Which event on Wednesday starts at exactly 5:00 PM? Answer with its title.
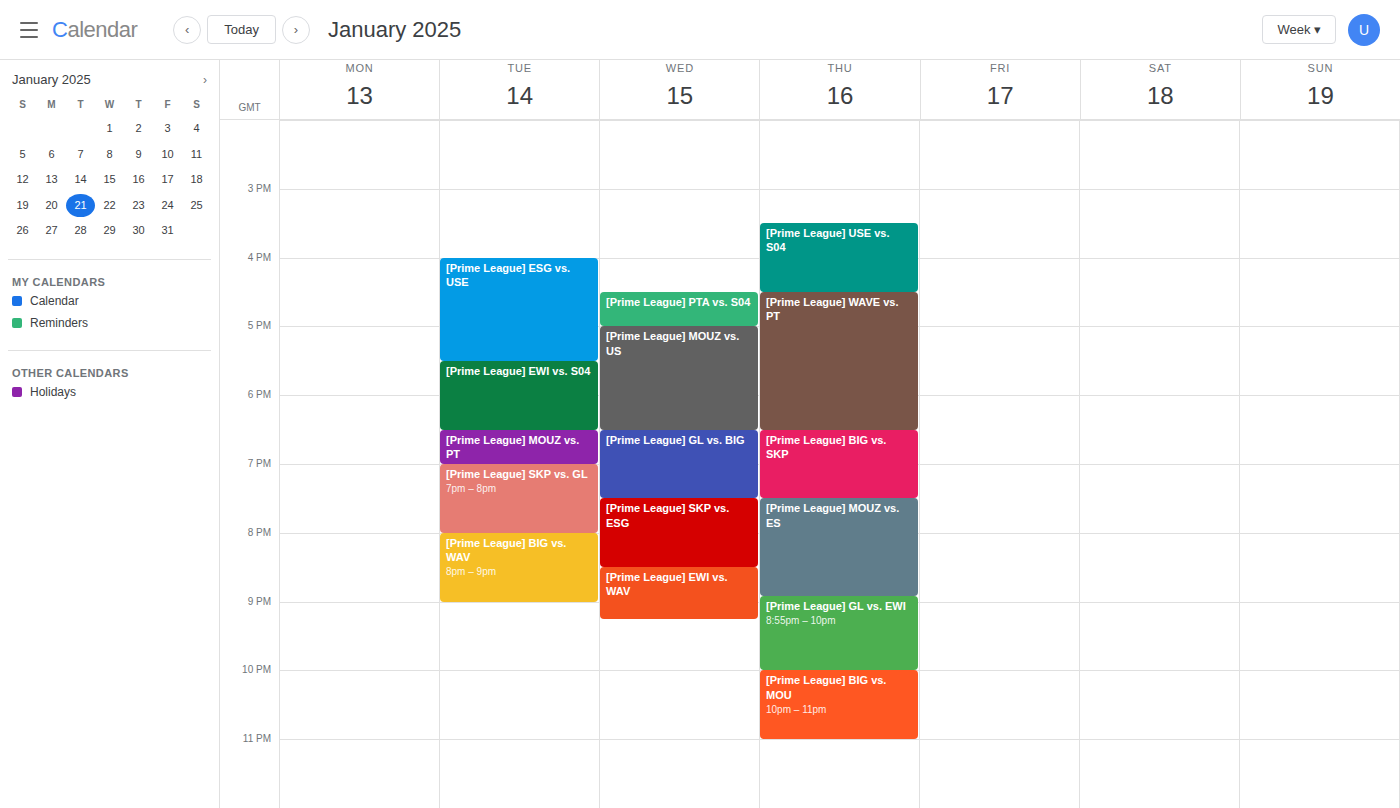
"[Prime League] MOUZ vs. US"